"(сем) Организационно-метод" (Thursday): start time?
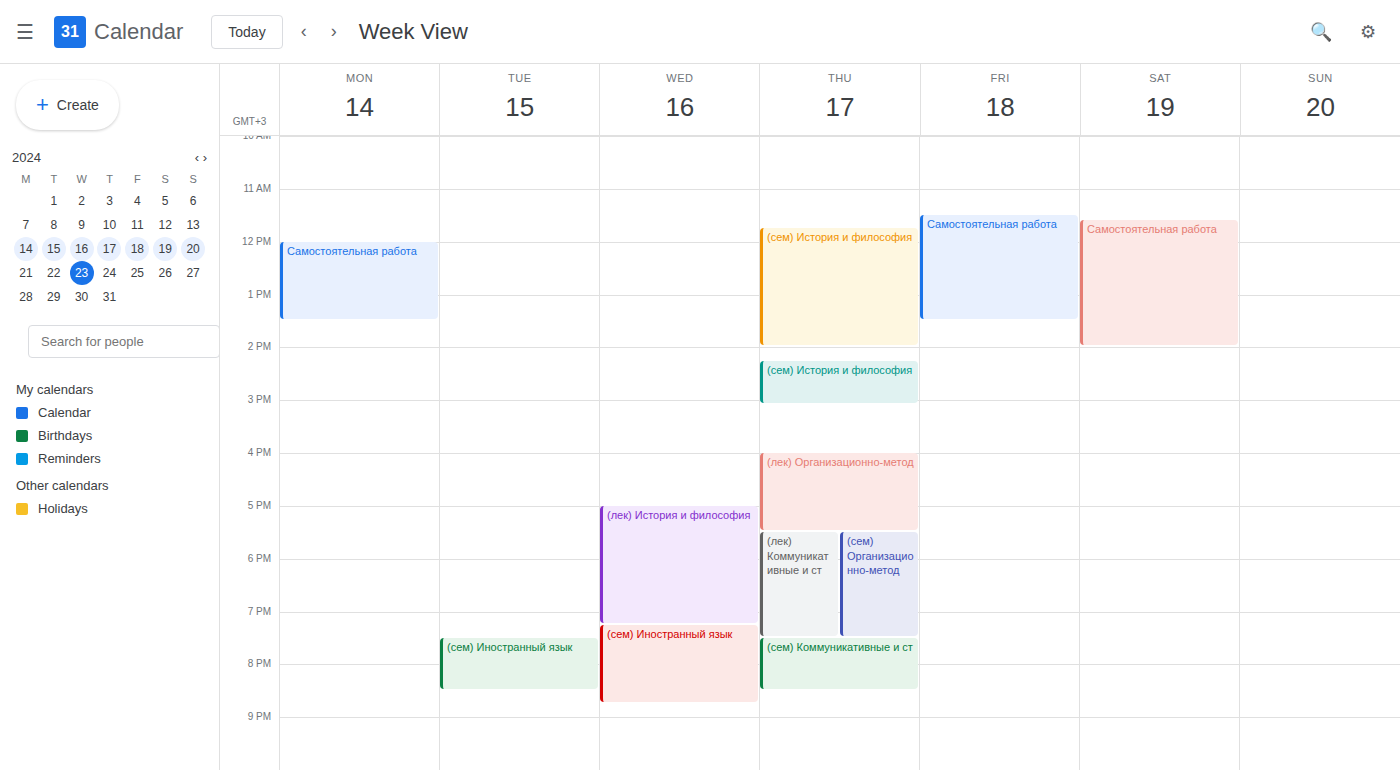
5:30 PM